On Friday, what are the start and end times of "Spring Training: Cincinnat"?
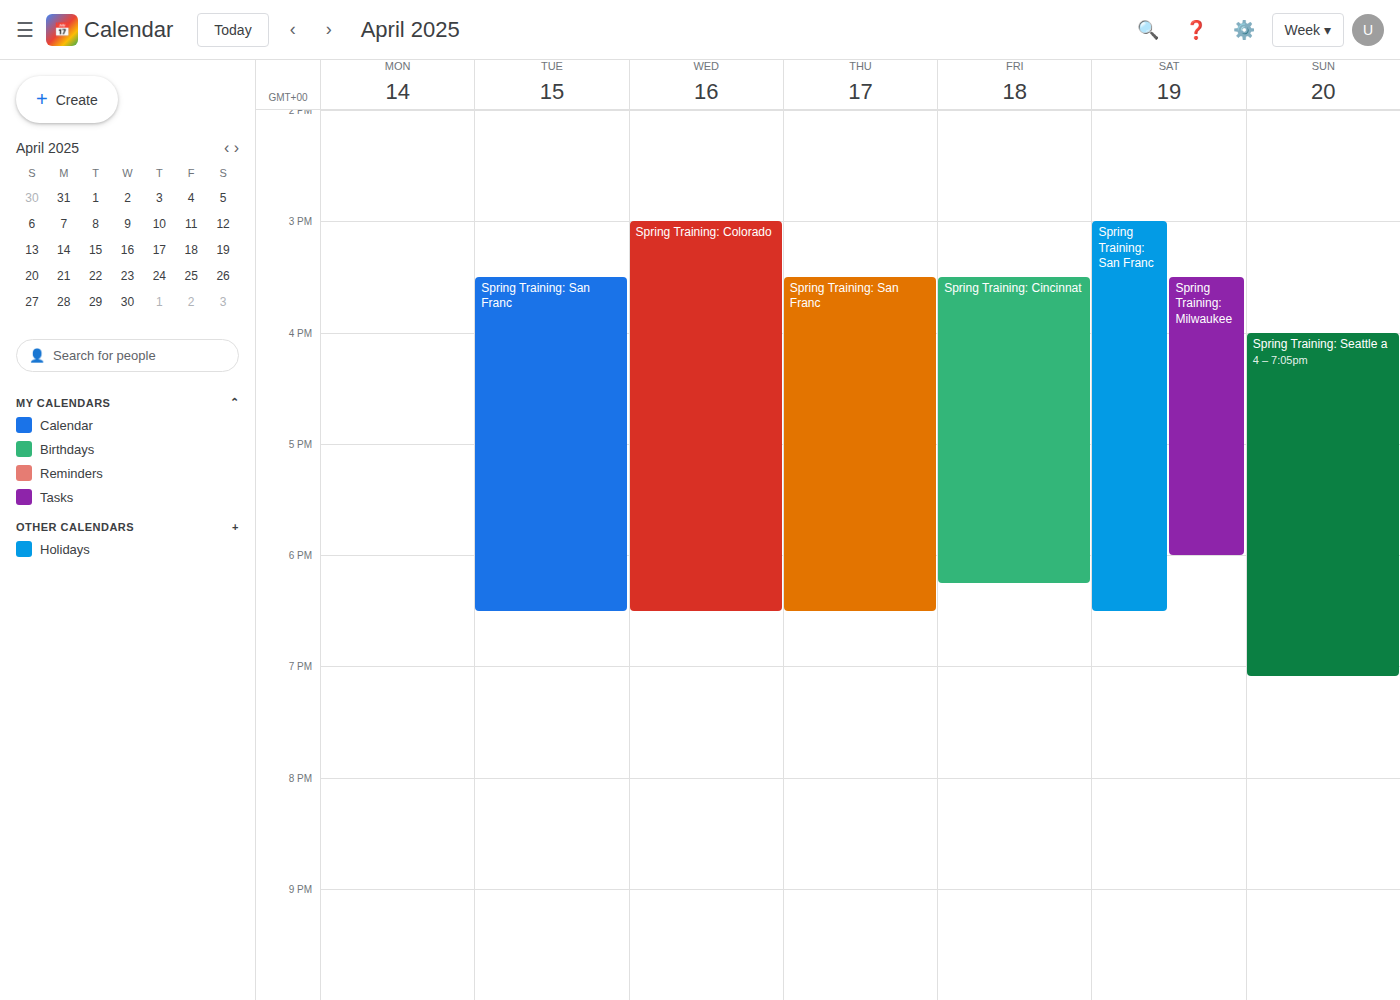
3:30 PM to 6:15 PM